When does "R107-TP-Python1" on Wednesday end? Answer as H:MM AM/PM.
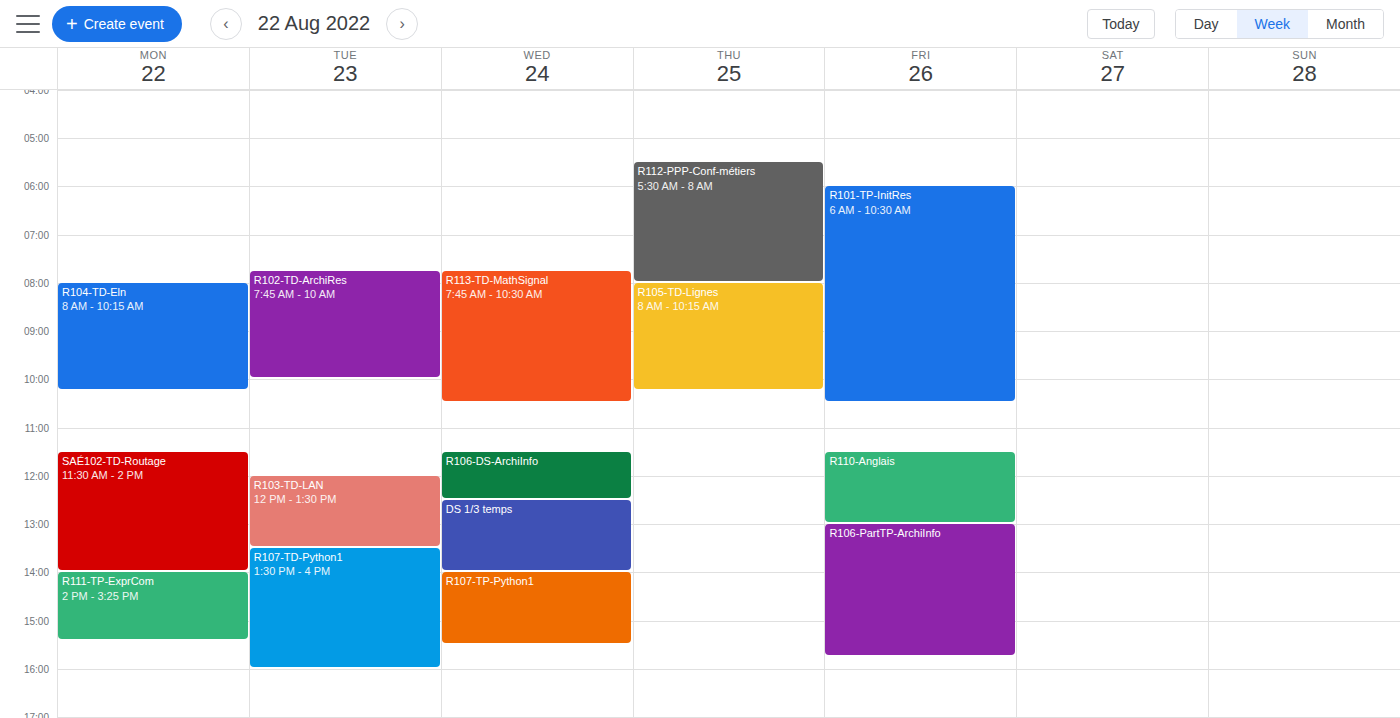
3:30 PM